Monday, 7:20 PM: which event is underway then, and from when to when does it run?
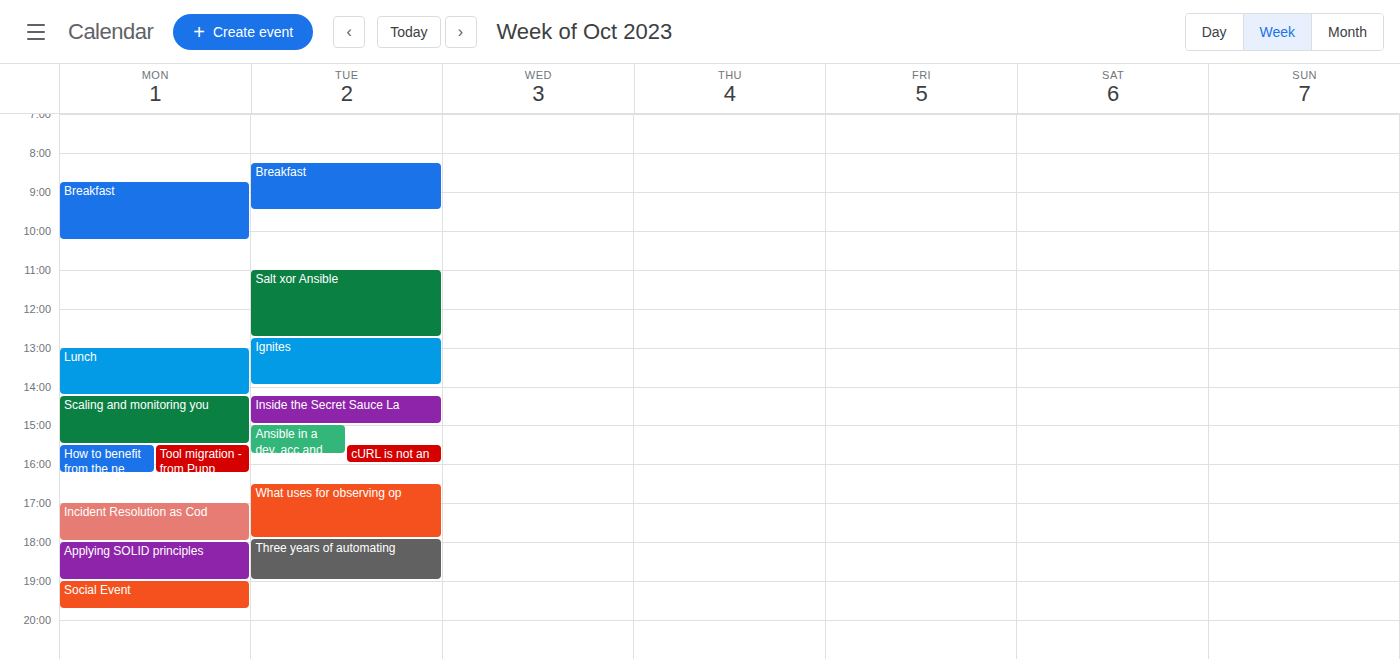
"Social Event", 7:00 PM to 7:45 PM